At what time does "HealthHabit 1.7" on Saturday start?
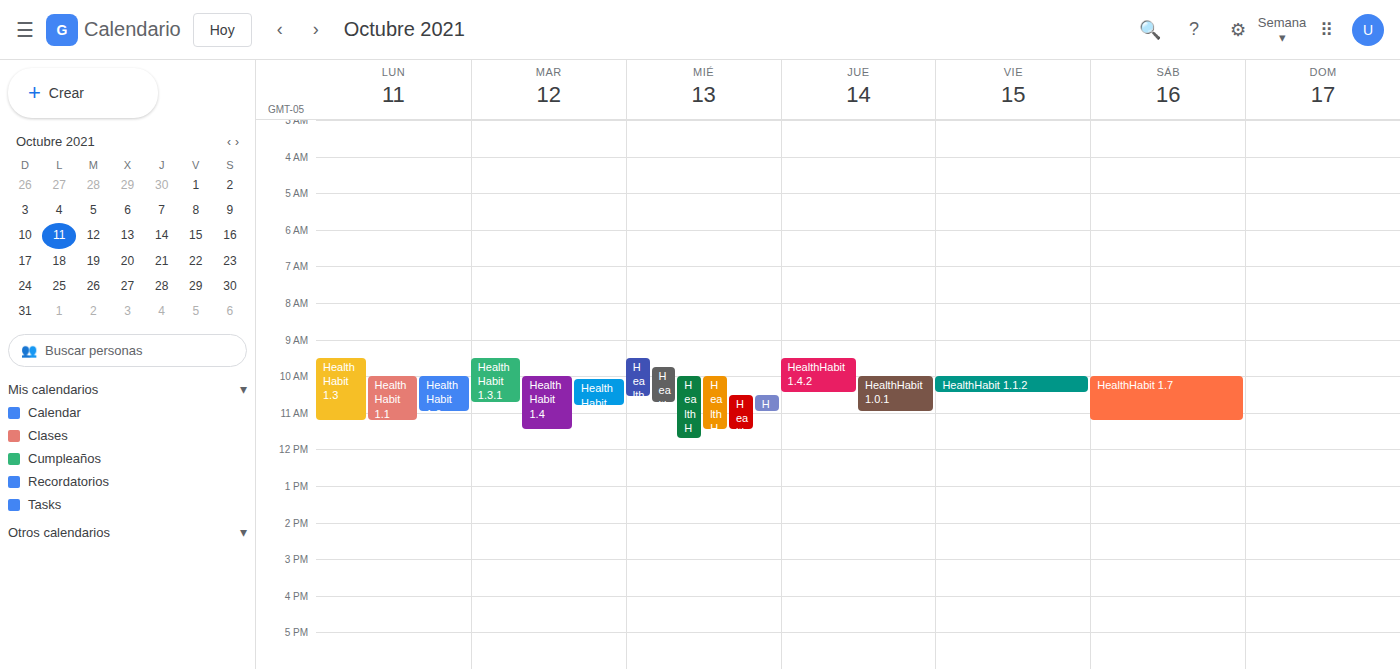
10:00 AM